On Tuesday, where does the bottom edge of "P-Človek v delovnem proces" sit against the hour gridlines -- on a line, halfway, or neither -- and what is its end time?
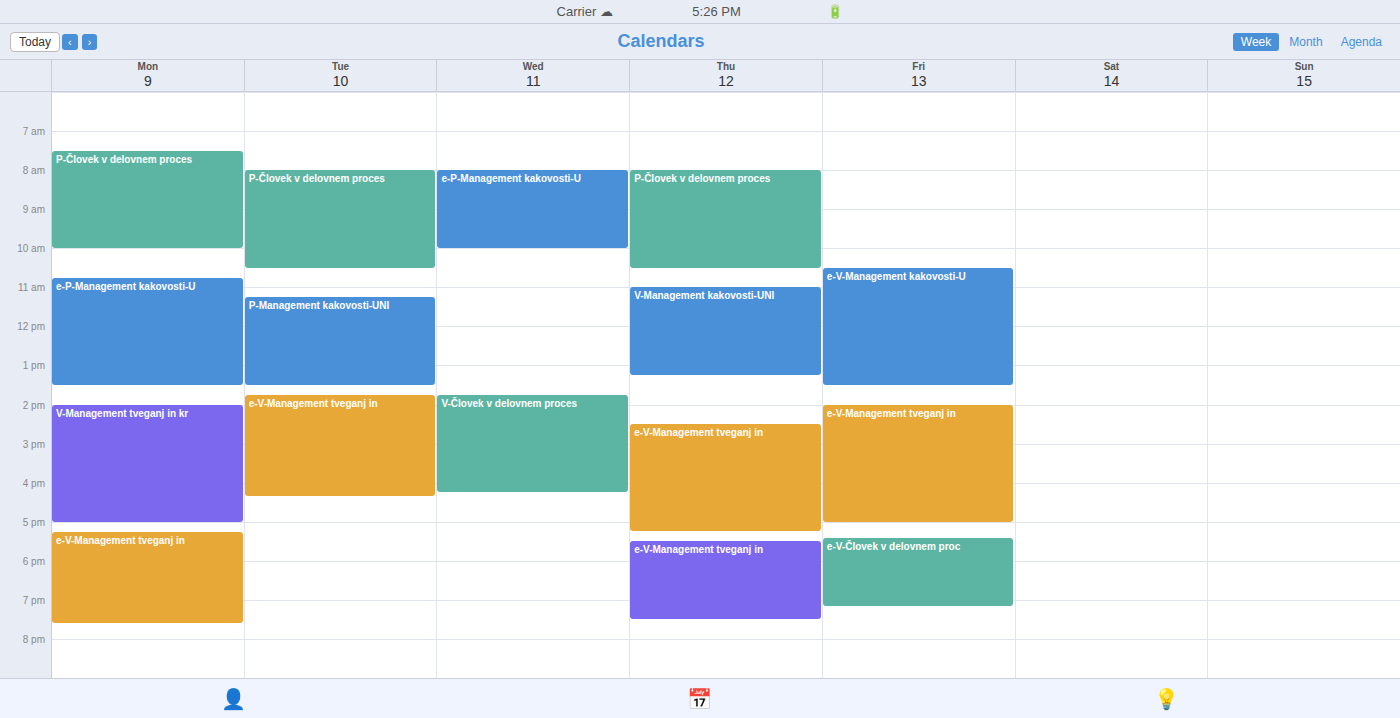
10:30 AM -- halfway between the 10 AM and 11 AM lines.